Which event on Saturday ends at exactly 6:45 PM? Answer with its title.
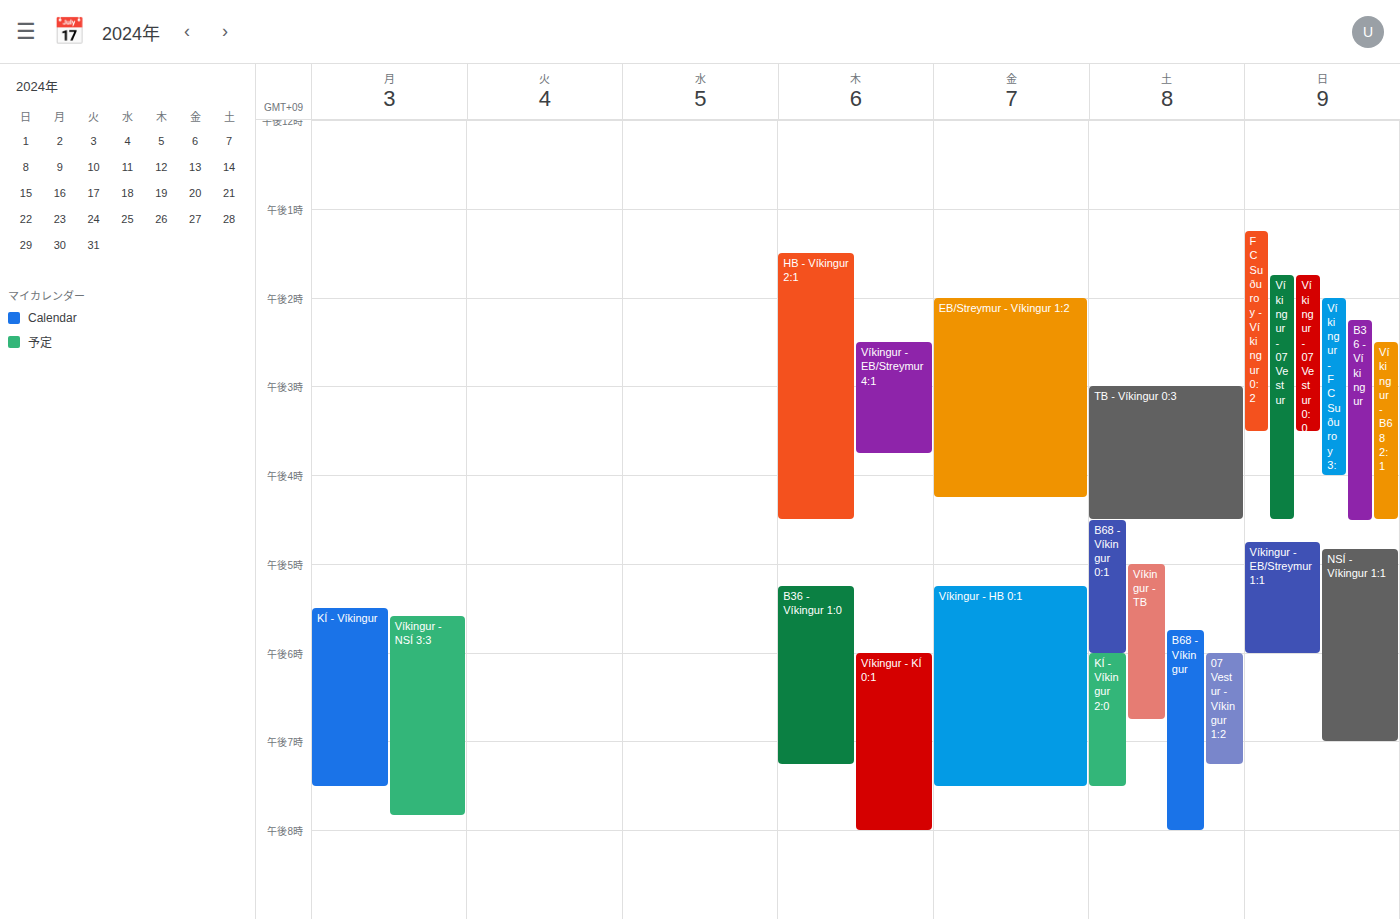
"Víkingur - TB"